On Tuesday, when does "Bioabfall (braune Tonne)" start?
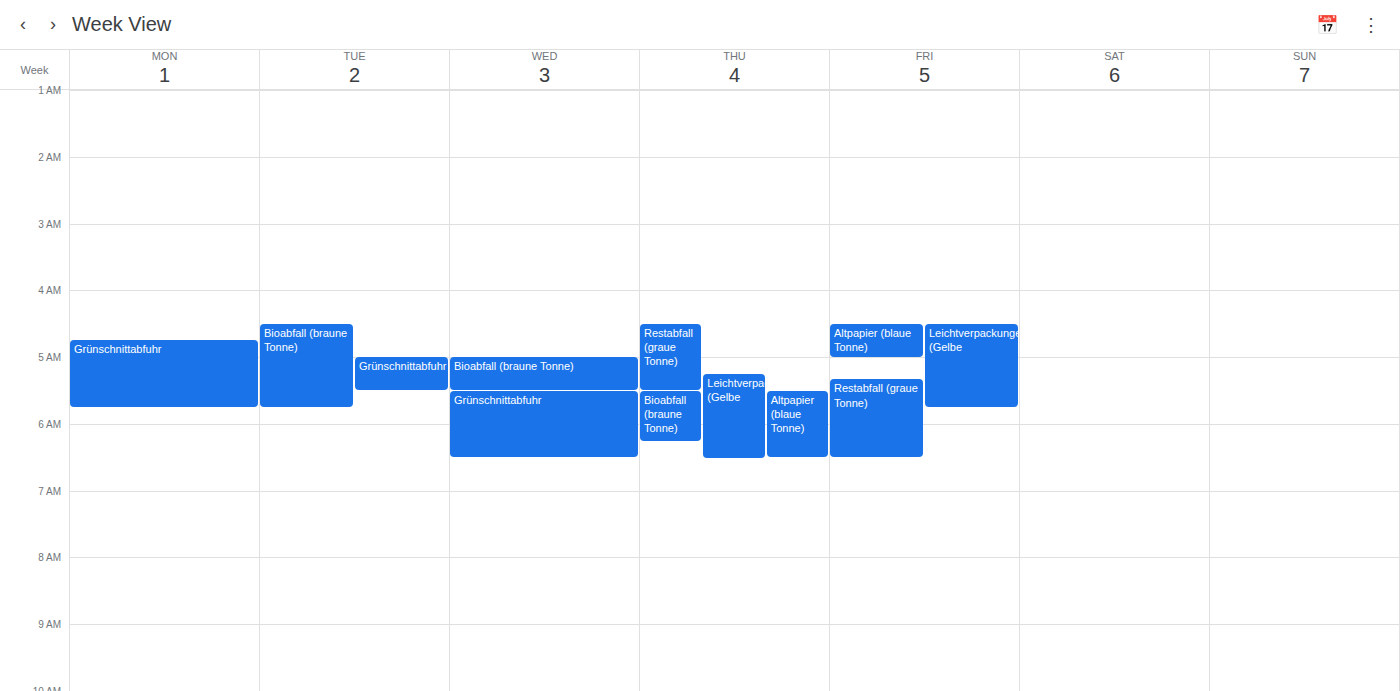
4:30 AM